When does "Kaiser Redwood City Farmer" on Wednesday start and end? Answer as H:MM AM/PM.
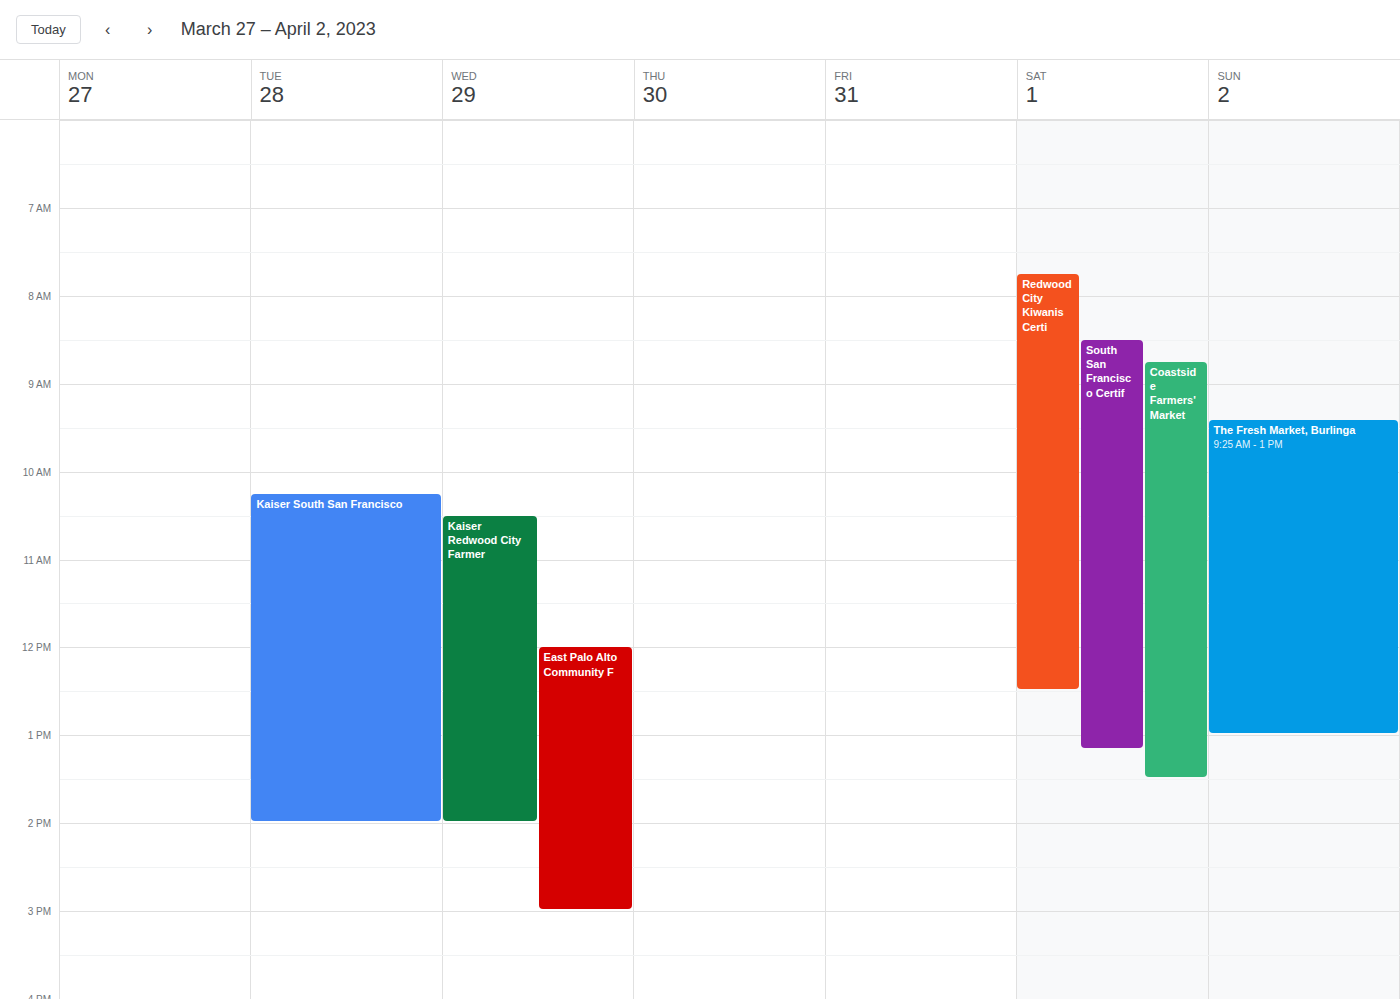
10:30 AM to 2:00 PM